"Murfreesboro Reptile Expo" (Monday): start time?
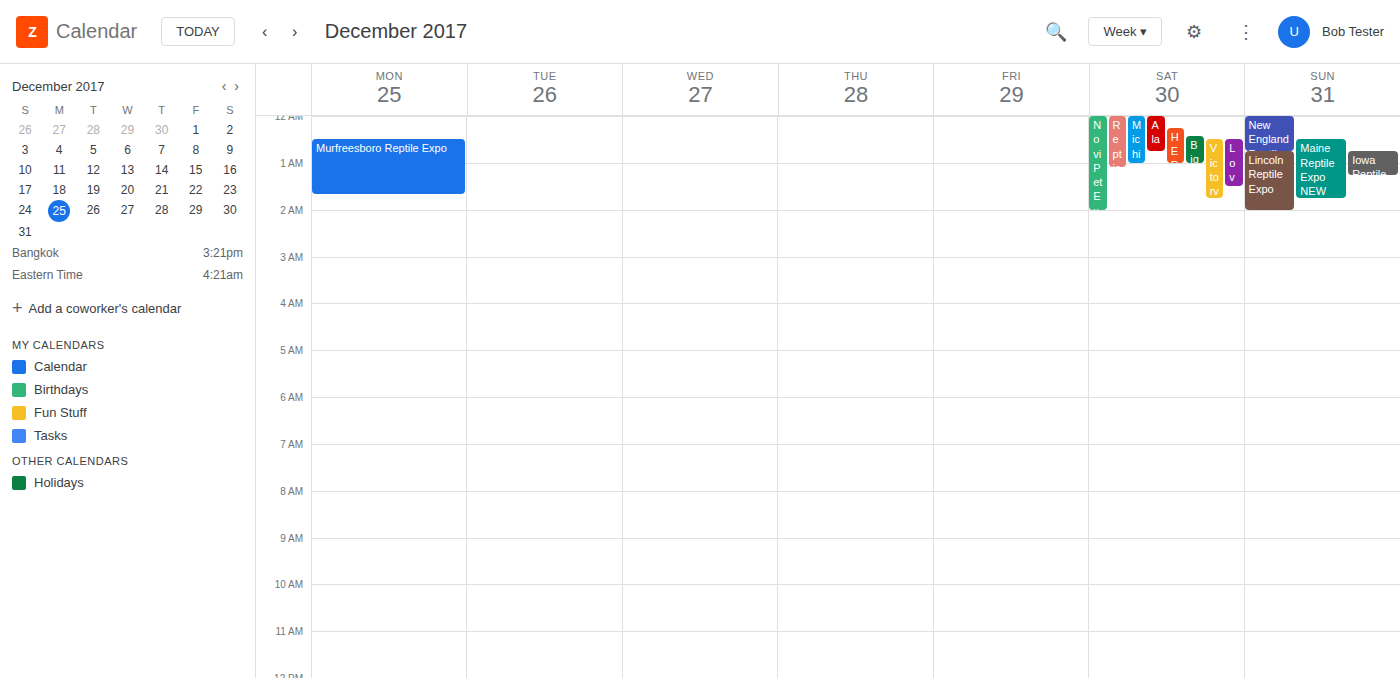
12:30 AM